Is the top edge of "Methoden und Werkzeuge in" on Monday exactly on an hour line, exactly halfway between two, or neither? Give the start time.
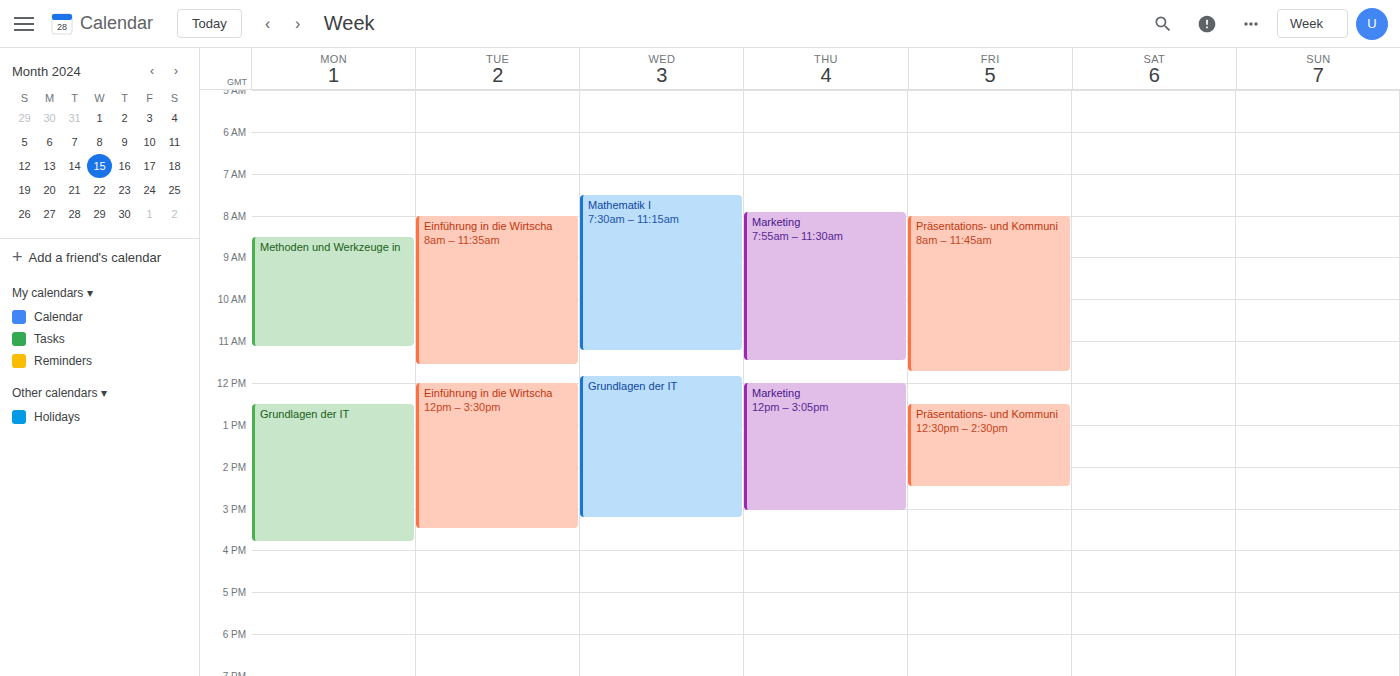
8:30 AM -- halfway between the 8 AM and 9 AM lines.